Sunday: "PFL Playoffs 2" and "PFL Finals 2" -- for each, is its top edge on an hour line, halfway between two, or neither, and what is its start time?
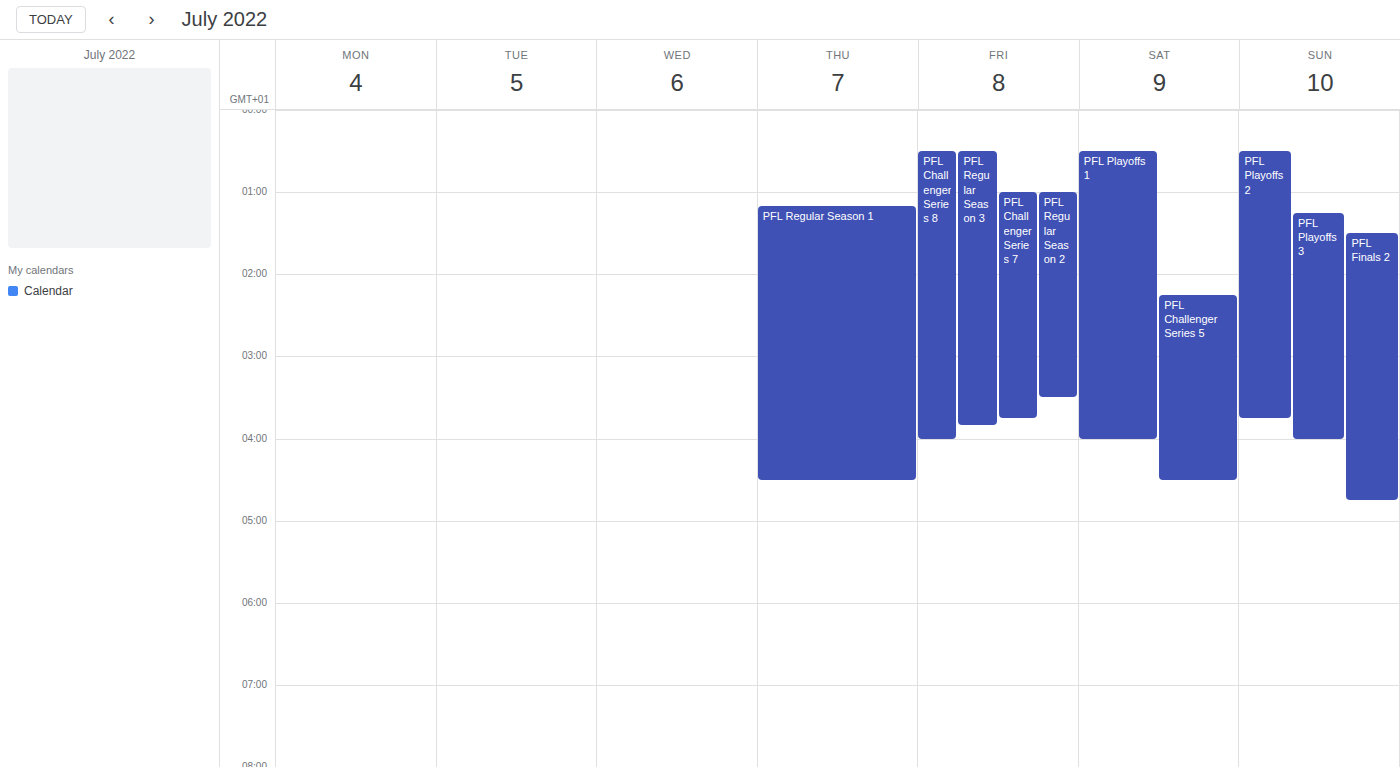
"PFL Playoffs 2": 12:30 AM, halfway between the 12 AM and 1 AM lines. "PFL Finals 2": 1:30 AM, halfway between the 1 AM and 2 AM lines.